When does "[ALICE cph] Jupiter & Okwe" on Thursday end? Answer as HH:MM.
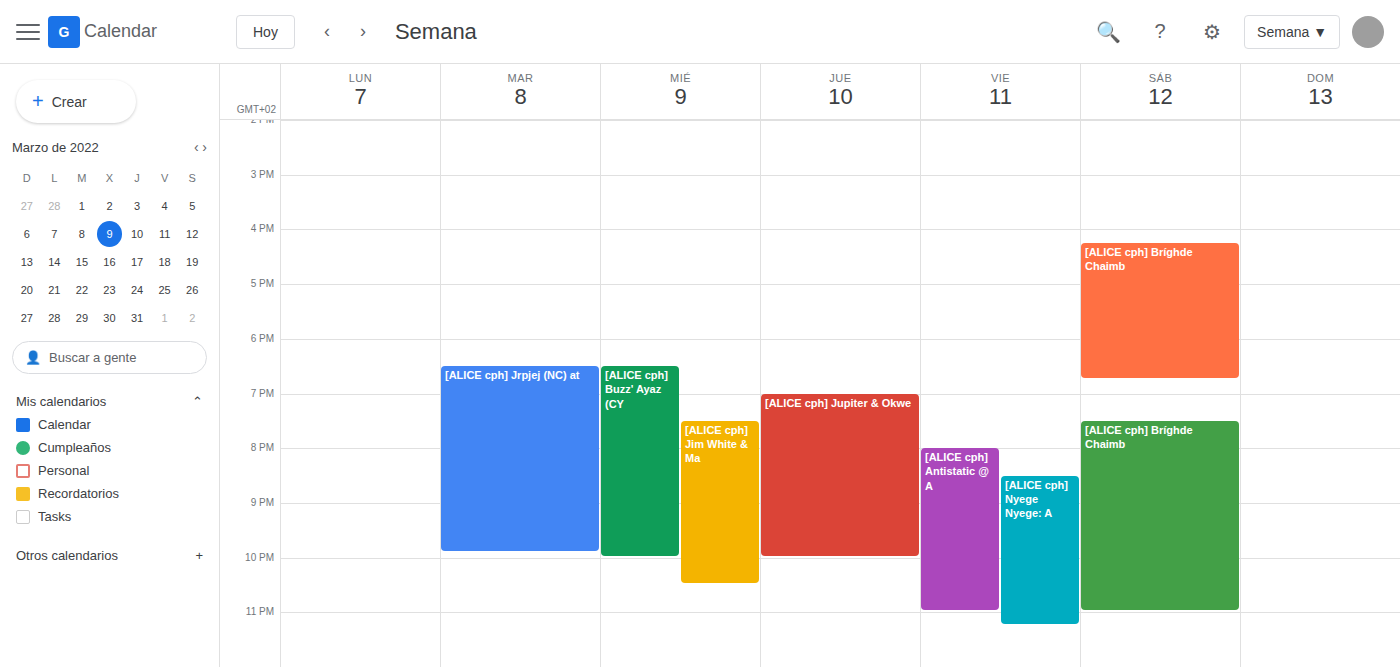
22:00